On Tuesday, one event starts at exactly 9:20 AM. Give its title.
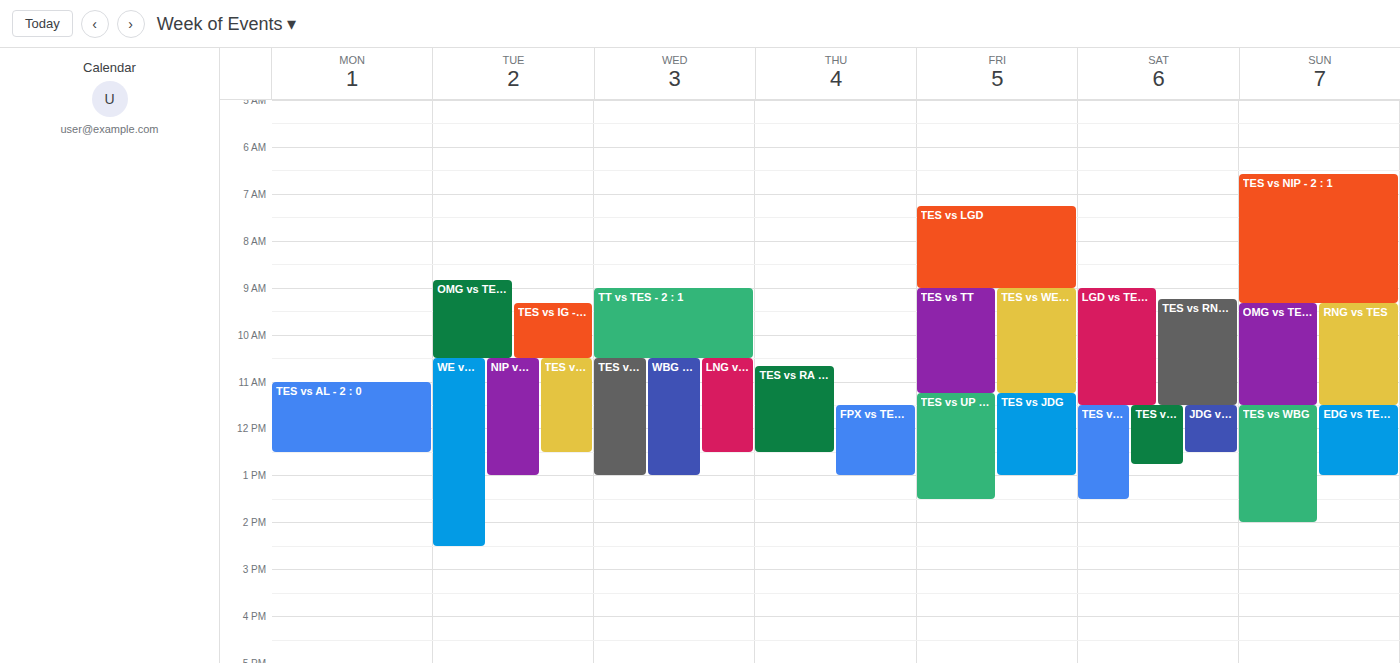
"TES vs IG - 2 : 1"